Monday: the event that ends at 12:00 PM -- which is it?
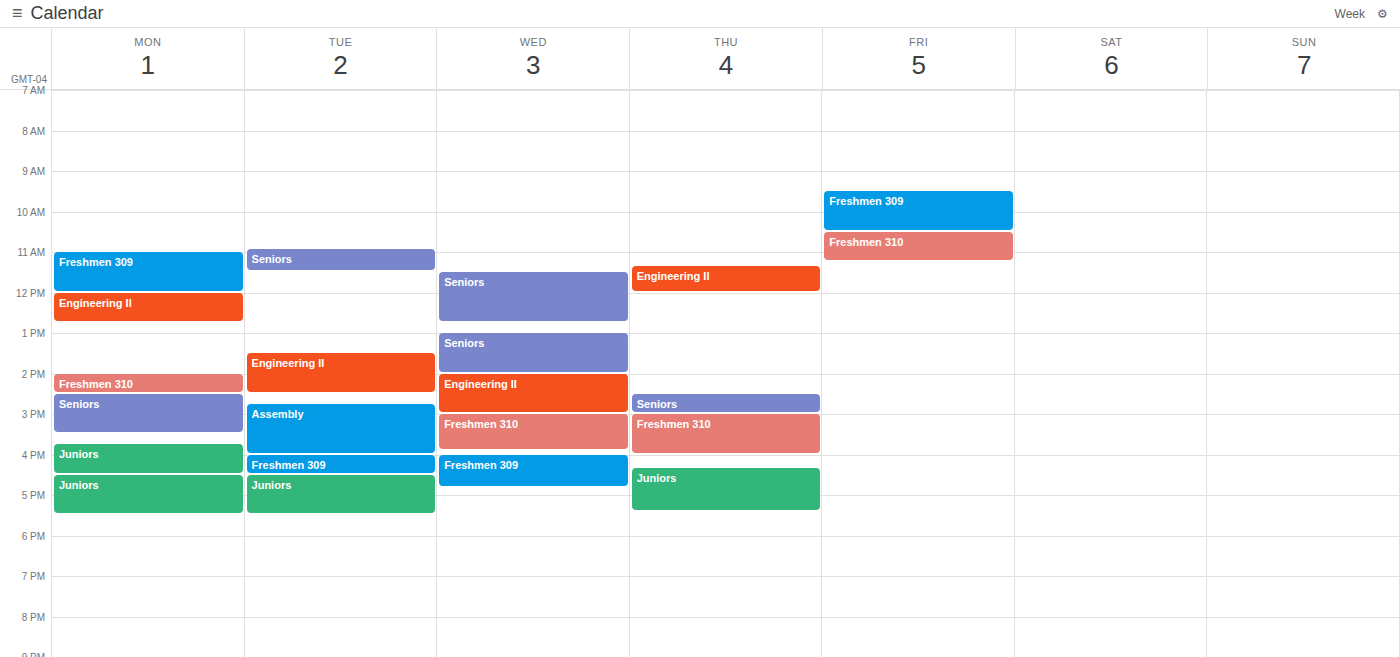
"Freshmen 309"